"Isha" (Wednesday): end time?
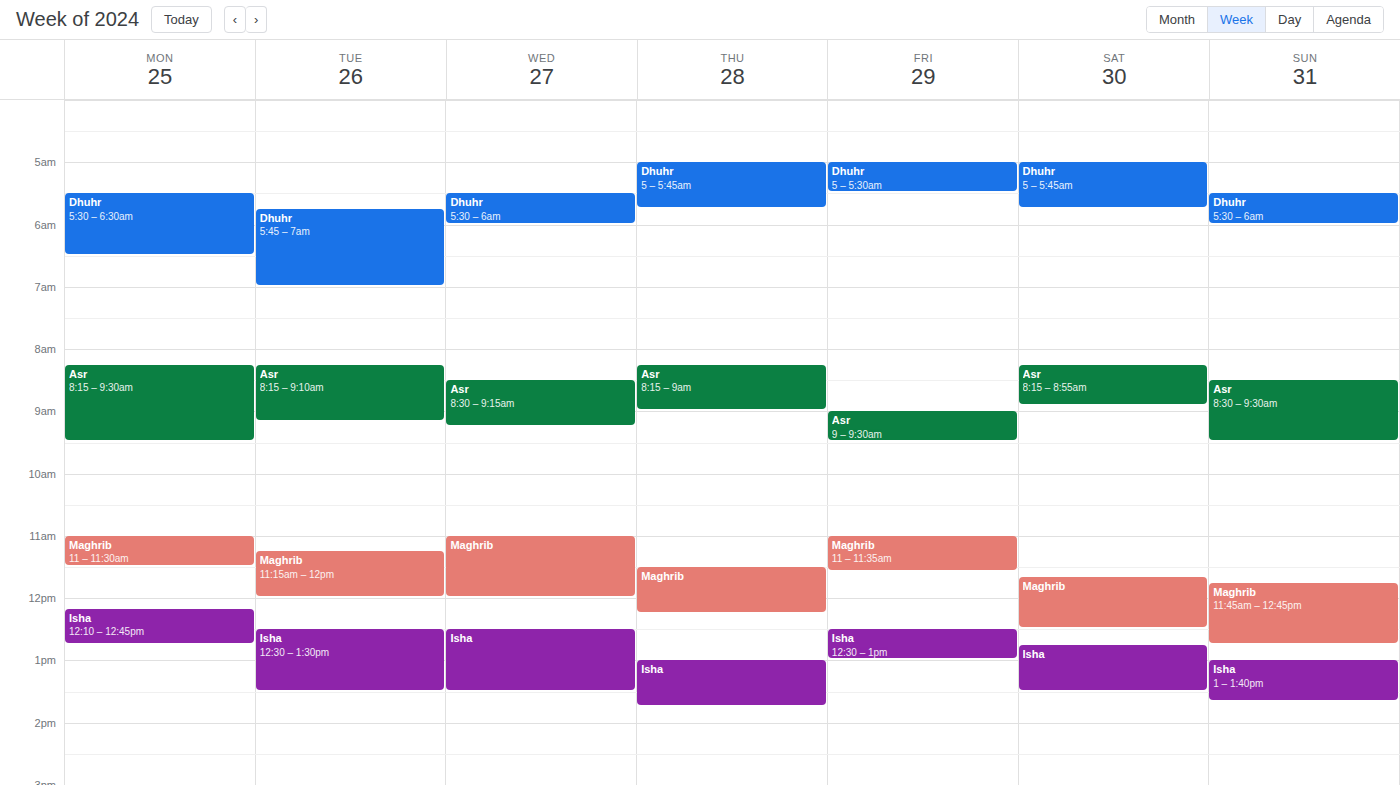
1:30 PM